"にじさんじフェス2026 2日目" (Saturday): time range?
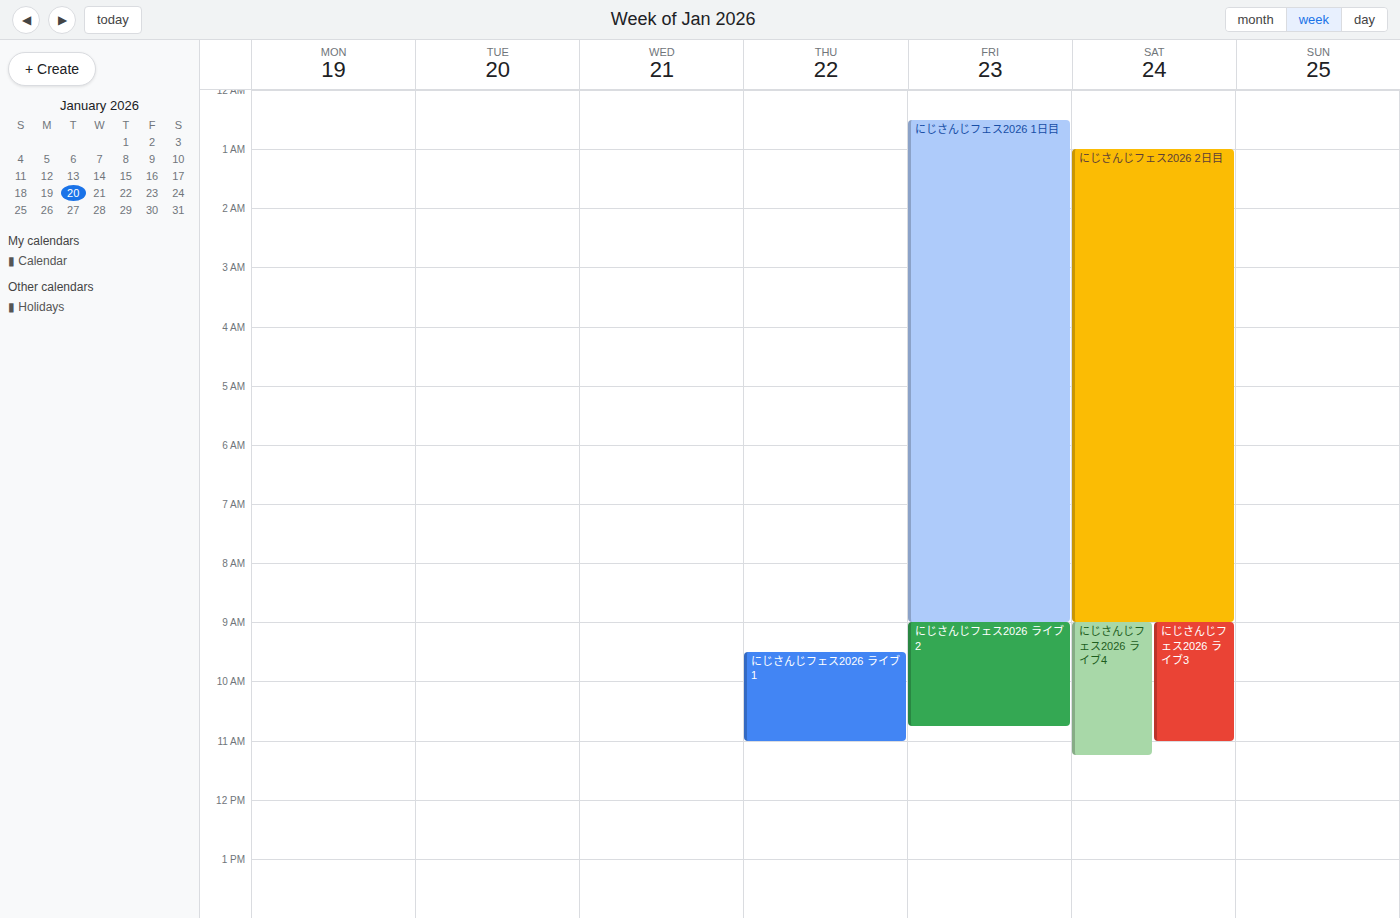
1:00 AM to 9:00 AM